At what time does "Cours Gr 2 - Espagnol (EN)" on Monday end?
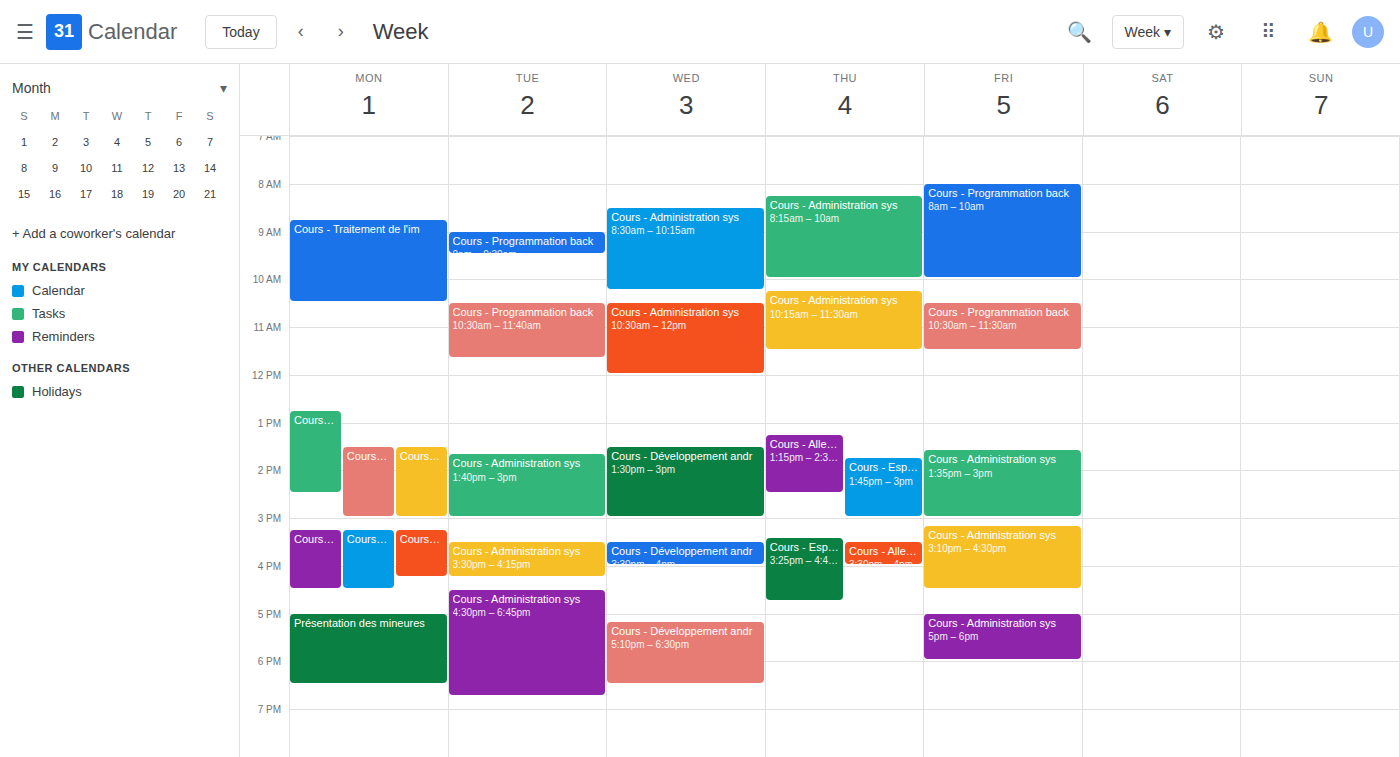
2:30 PM